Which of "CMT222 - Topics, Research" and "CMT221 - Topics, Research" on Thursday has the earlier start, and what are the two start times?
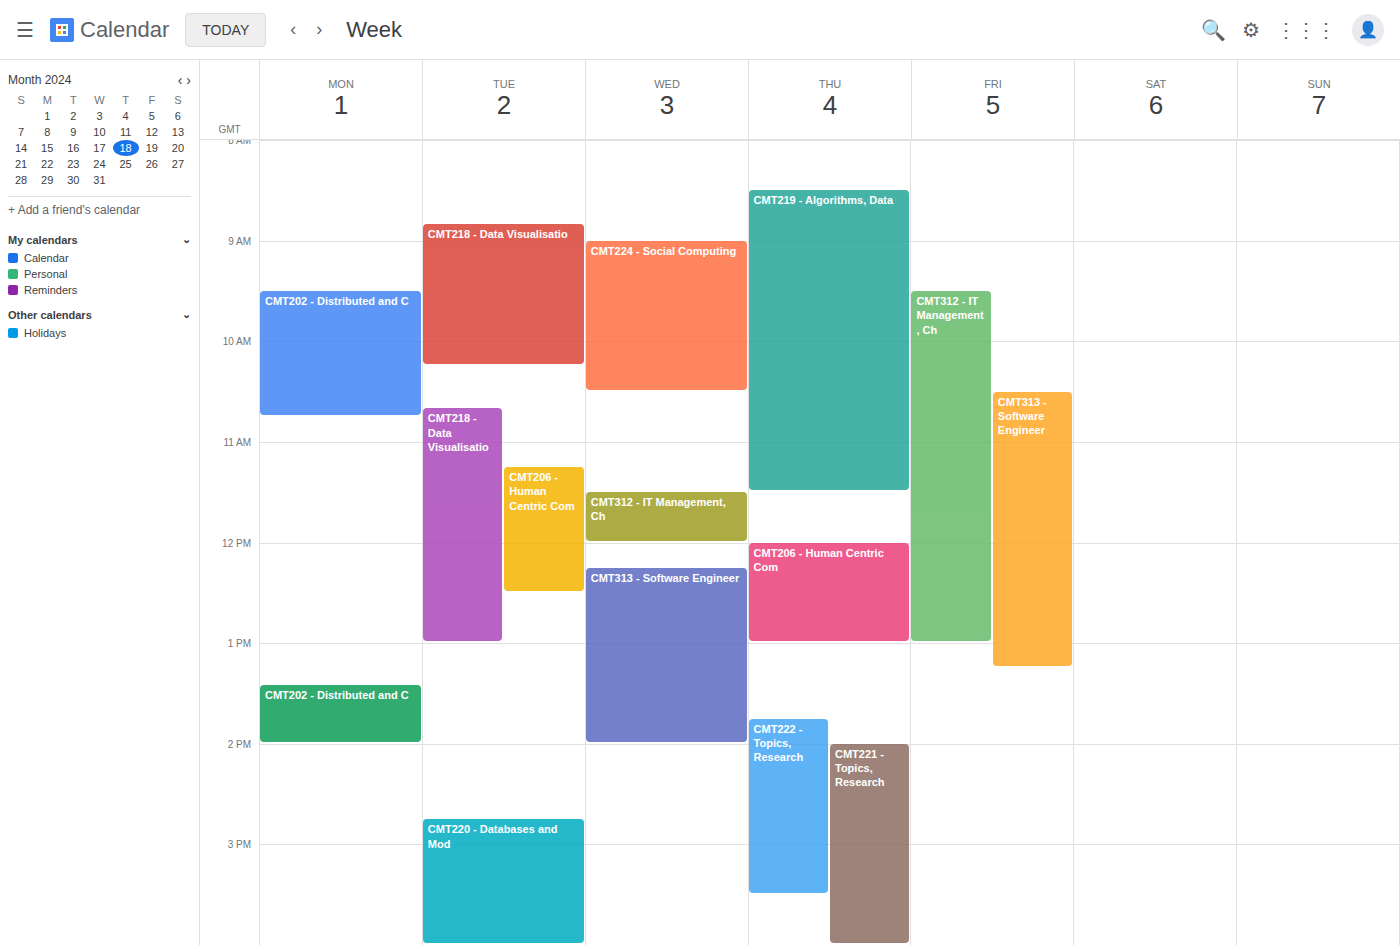
"CMT222 - Topics, Research" 1:45 PM; "CMT221 - Topics, Research" 2:00 PM.